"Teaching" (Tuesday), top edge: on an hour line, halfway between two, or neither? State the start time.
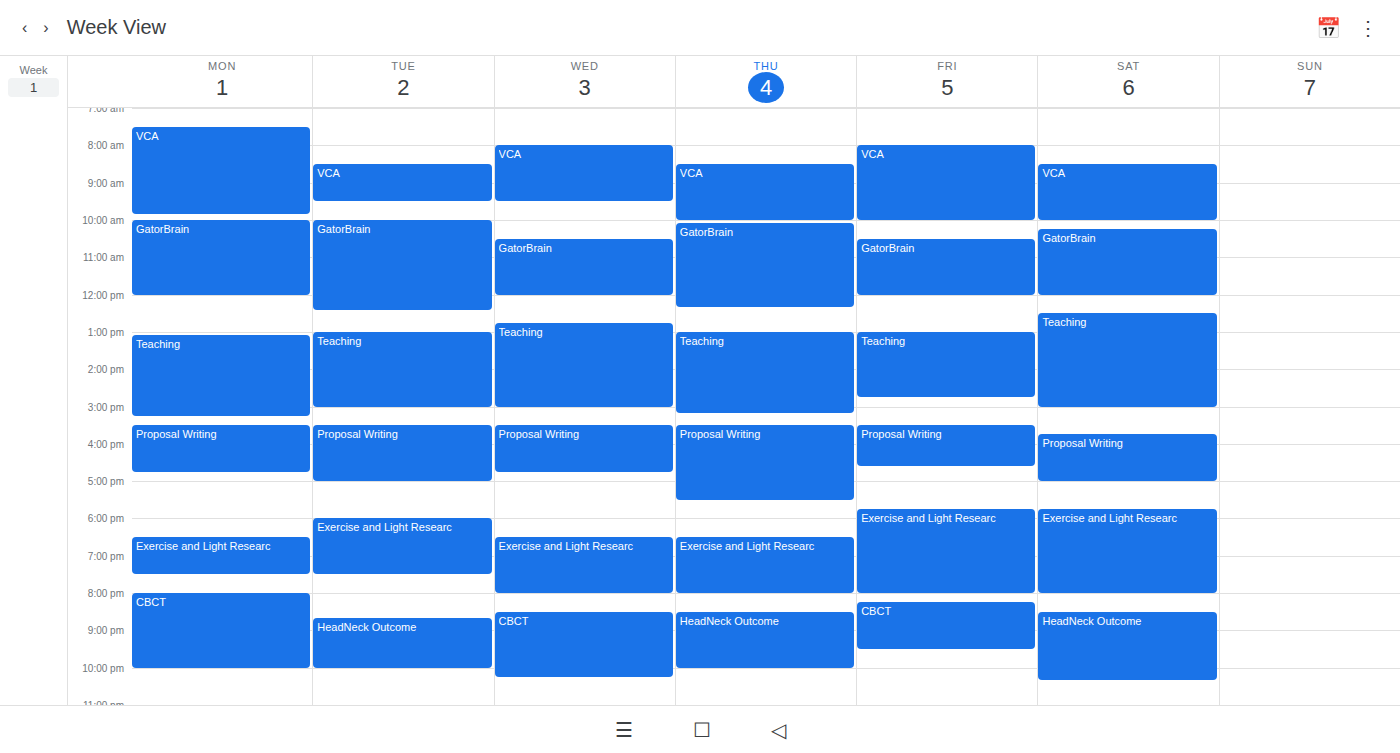
1:00 PM -- exactly on the 1 PM line.